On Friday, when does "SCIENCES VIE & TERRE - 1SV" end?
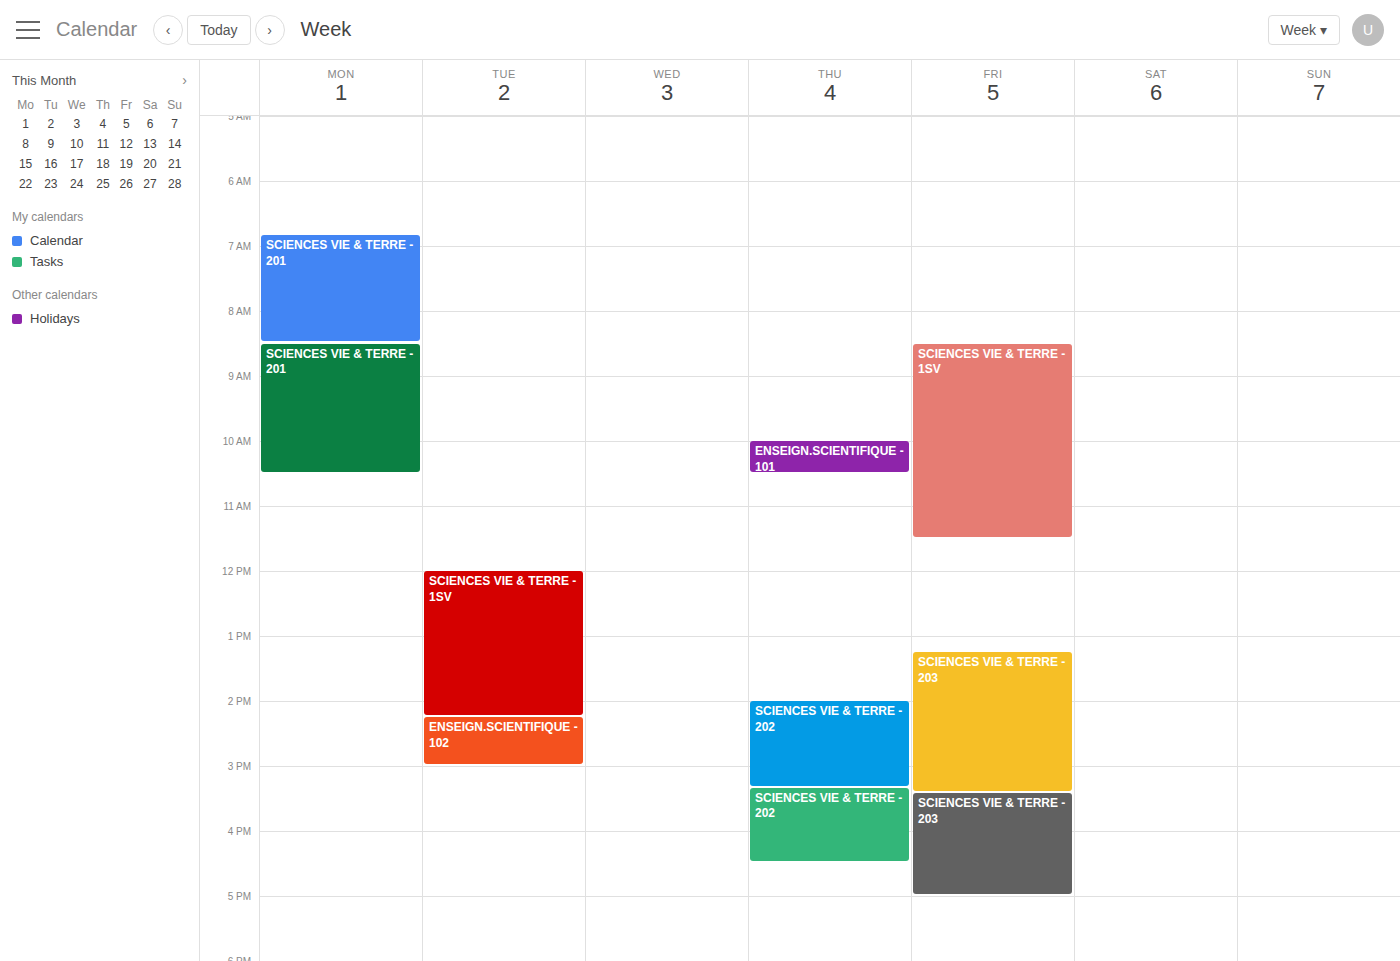
11:30 AM